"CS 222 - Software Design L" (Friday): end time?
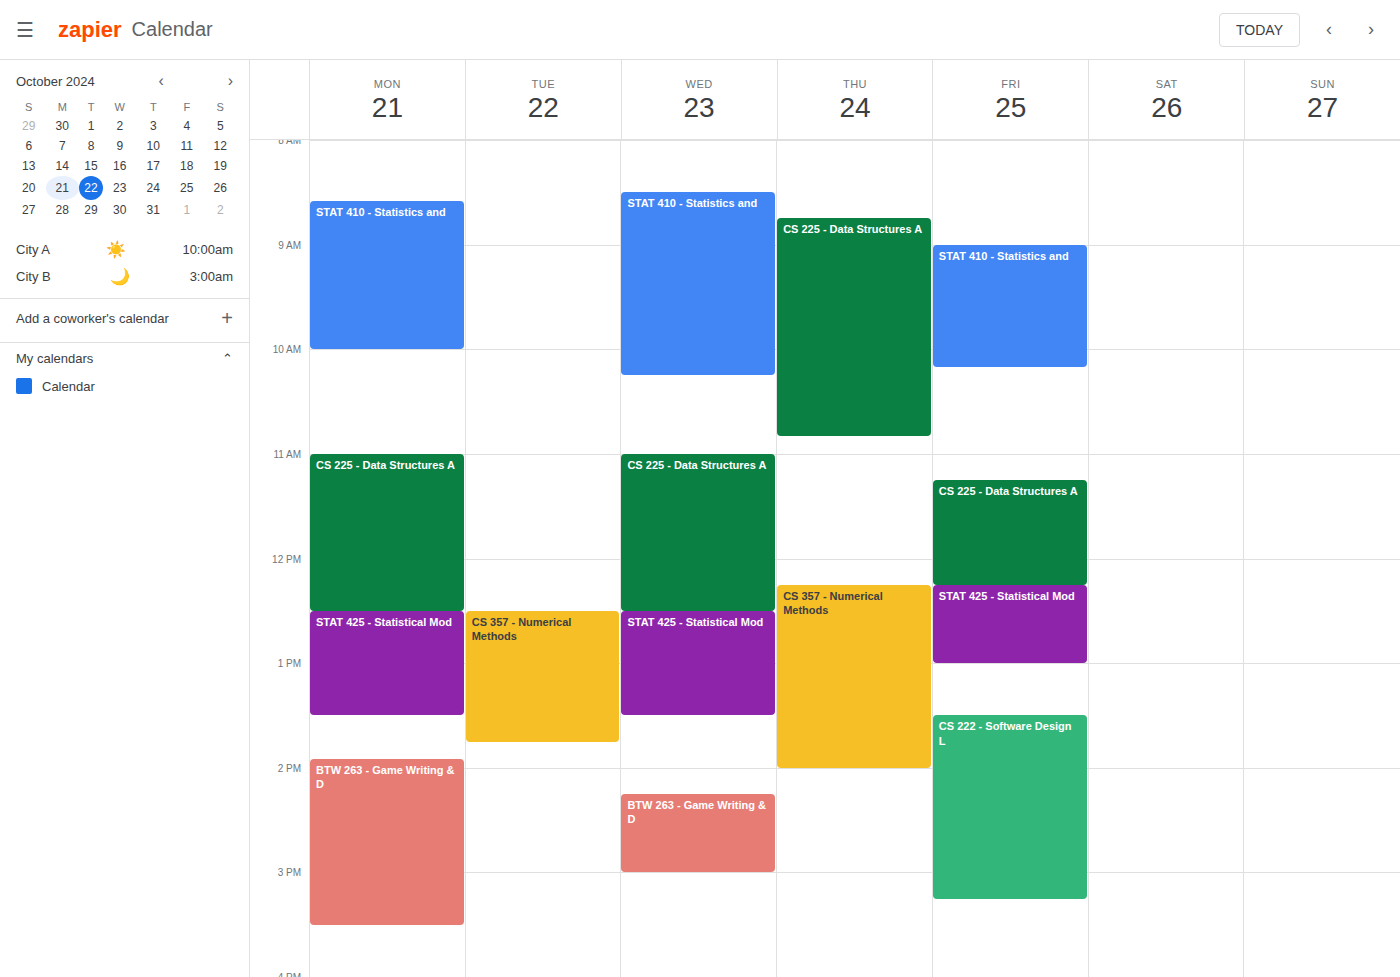
15:15